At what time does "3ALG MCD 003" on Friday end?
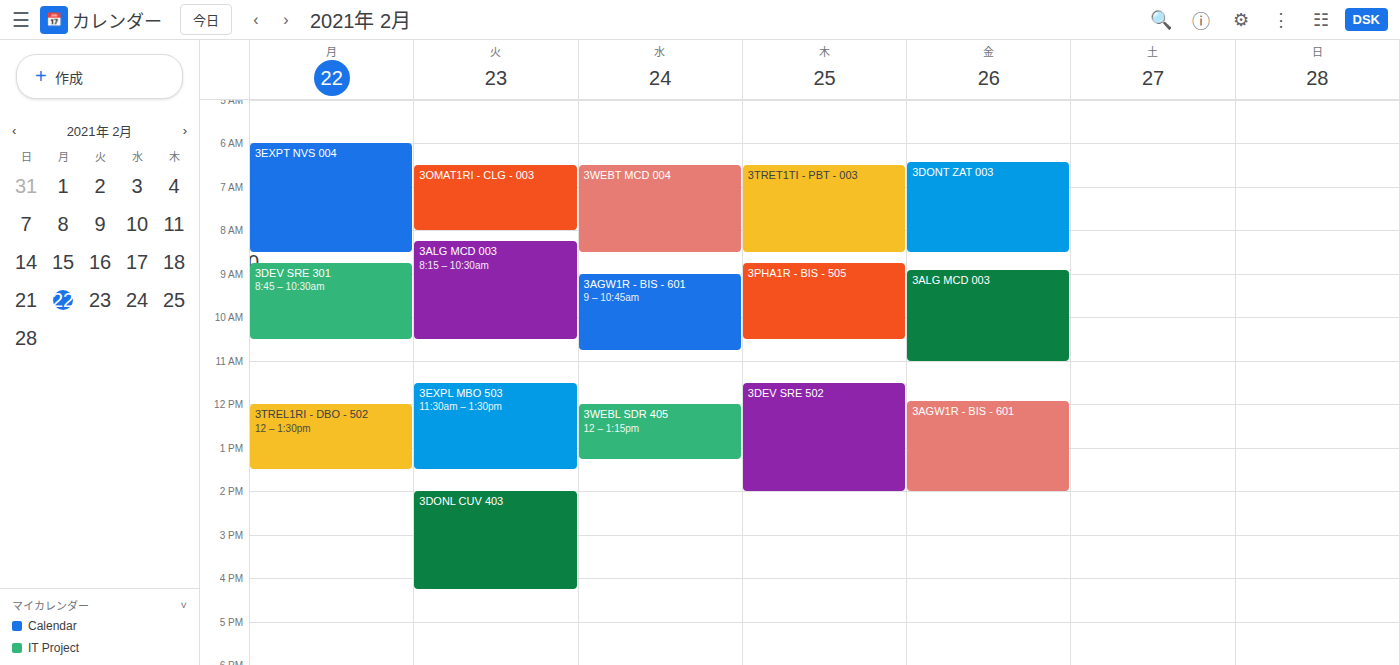
11:00 AM